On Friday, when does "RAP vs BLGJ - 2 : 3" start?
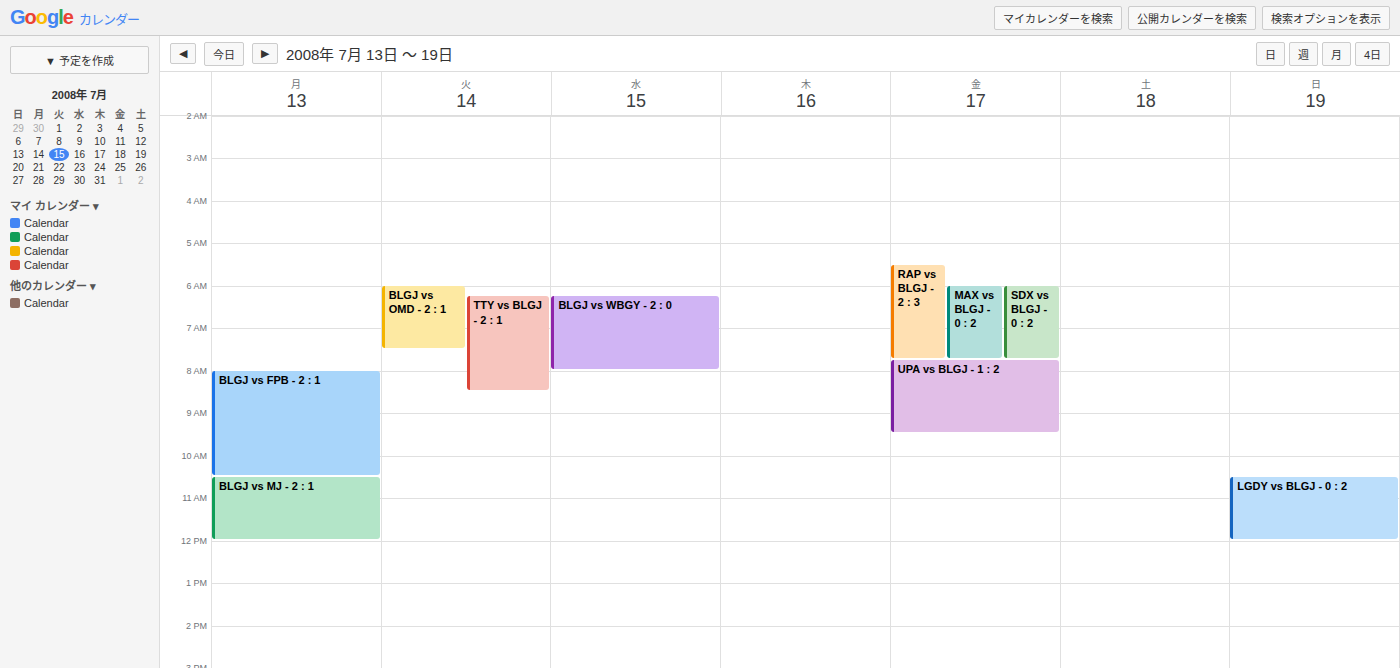
5:30 AM